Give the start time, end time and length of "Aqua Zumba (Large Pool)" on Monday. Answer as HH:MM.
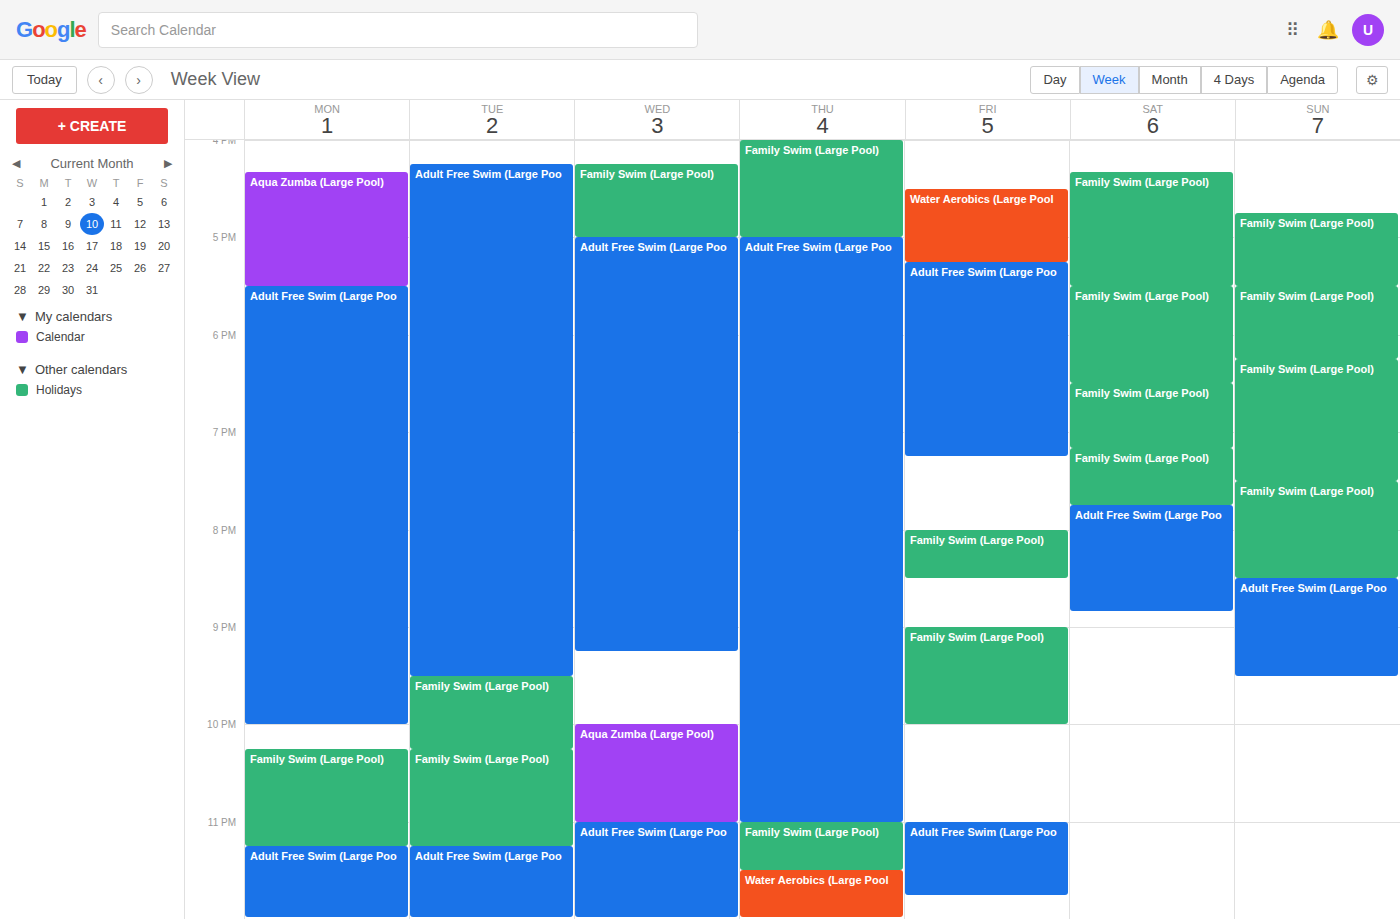
16:20 to 17:30, 1 hour 10 minutes